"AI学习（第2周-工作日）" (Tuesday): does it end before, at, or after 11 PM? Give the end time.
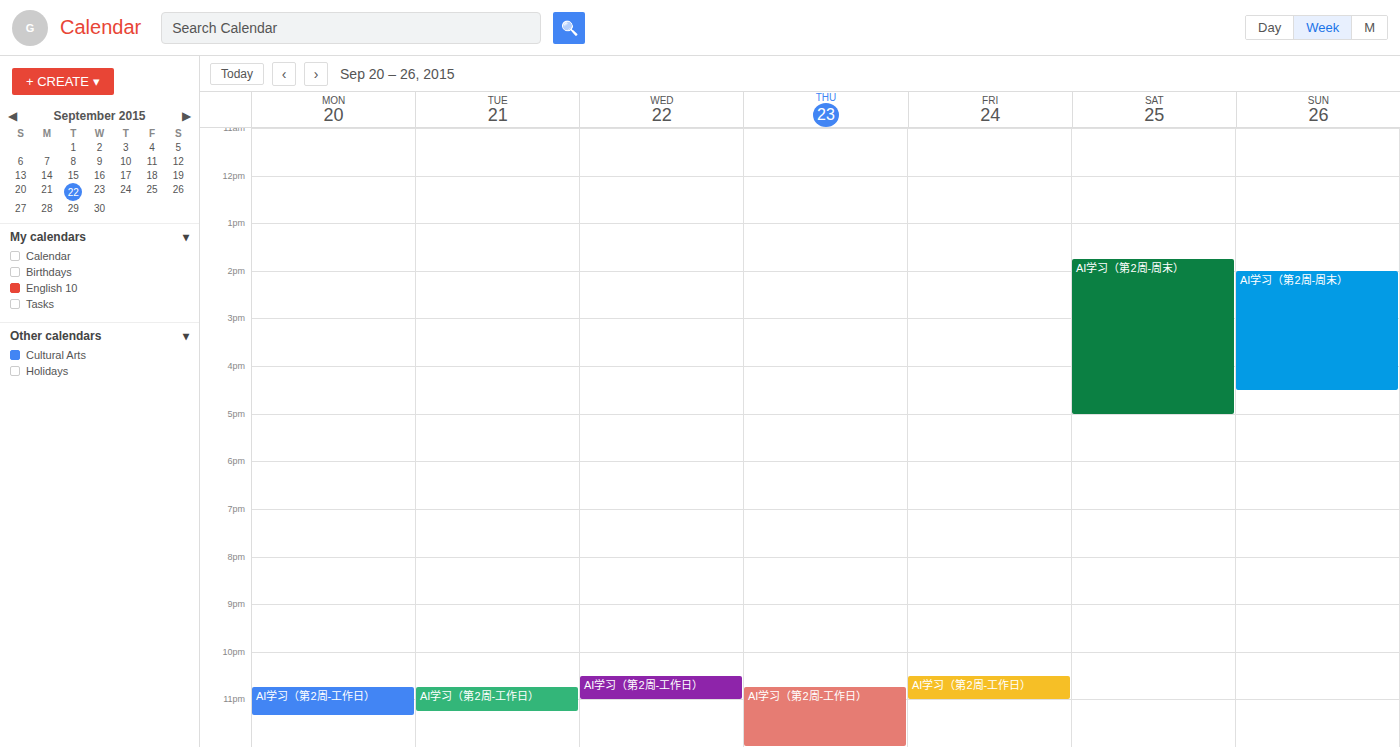
11:15 PM -- after 11 PM, 15 minutes below the 11 PM line.